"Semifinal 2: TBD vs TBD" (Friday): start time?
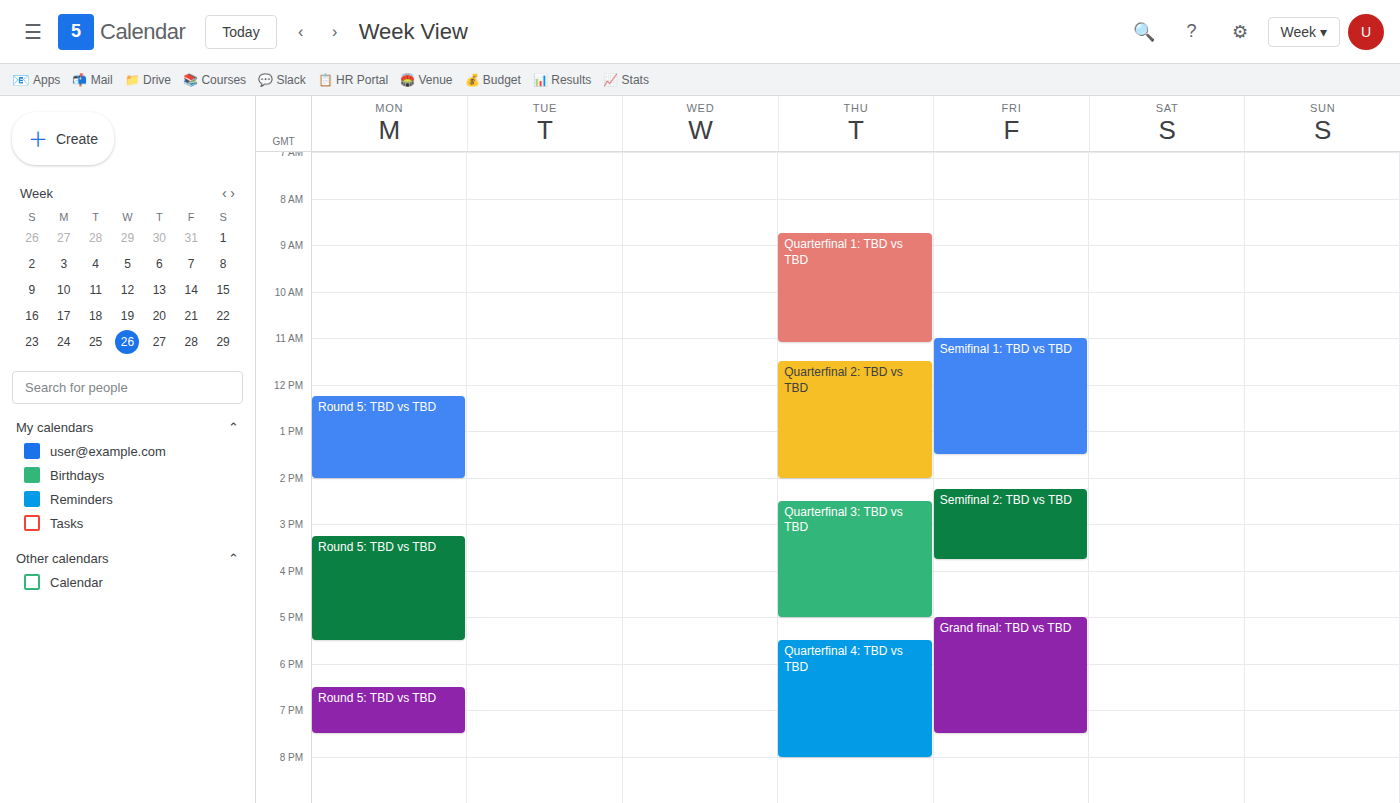
2:15 PM